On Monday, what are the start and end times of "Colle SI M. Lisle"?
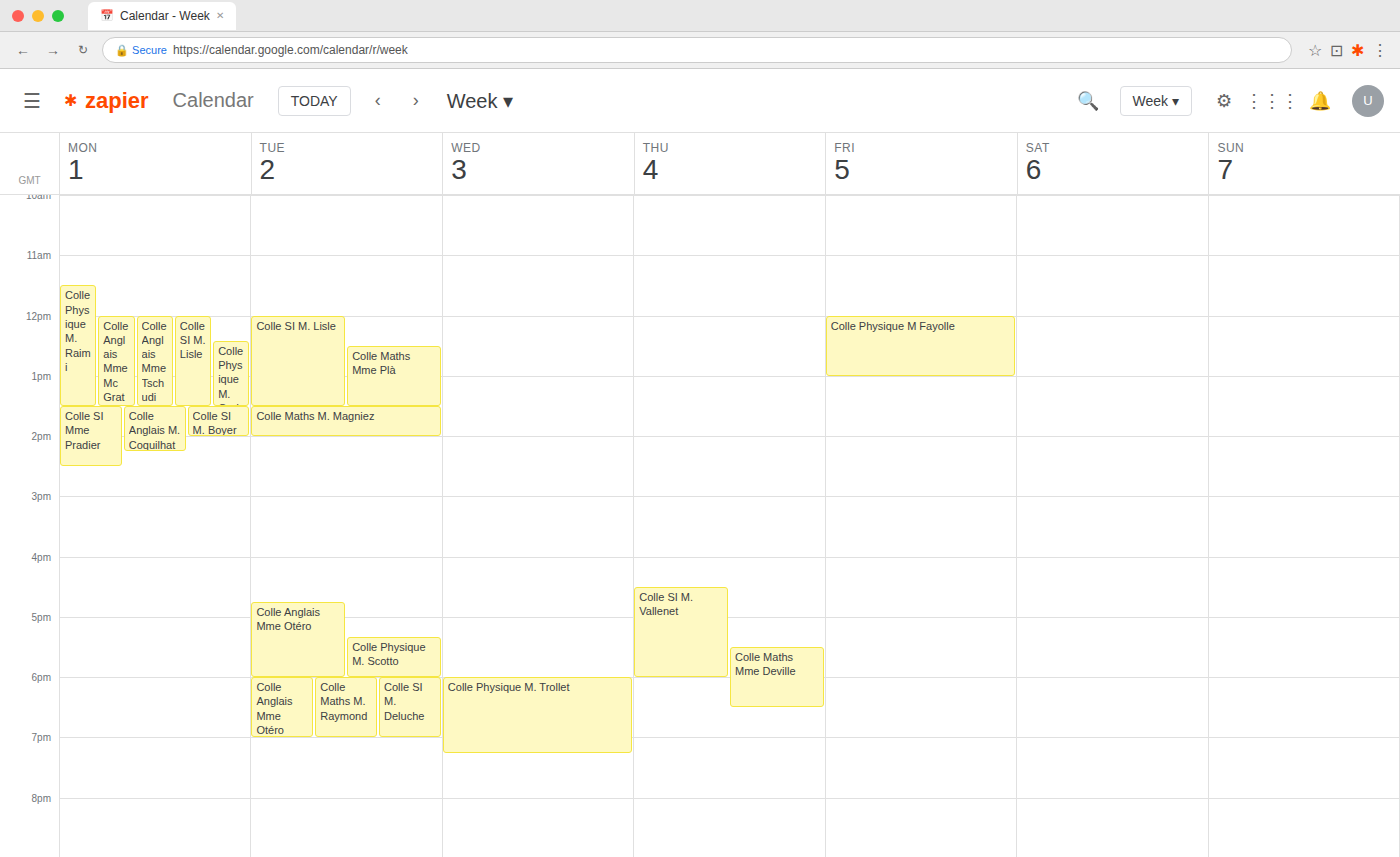
12:00 to 13:30